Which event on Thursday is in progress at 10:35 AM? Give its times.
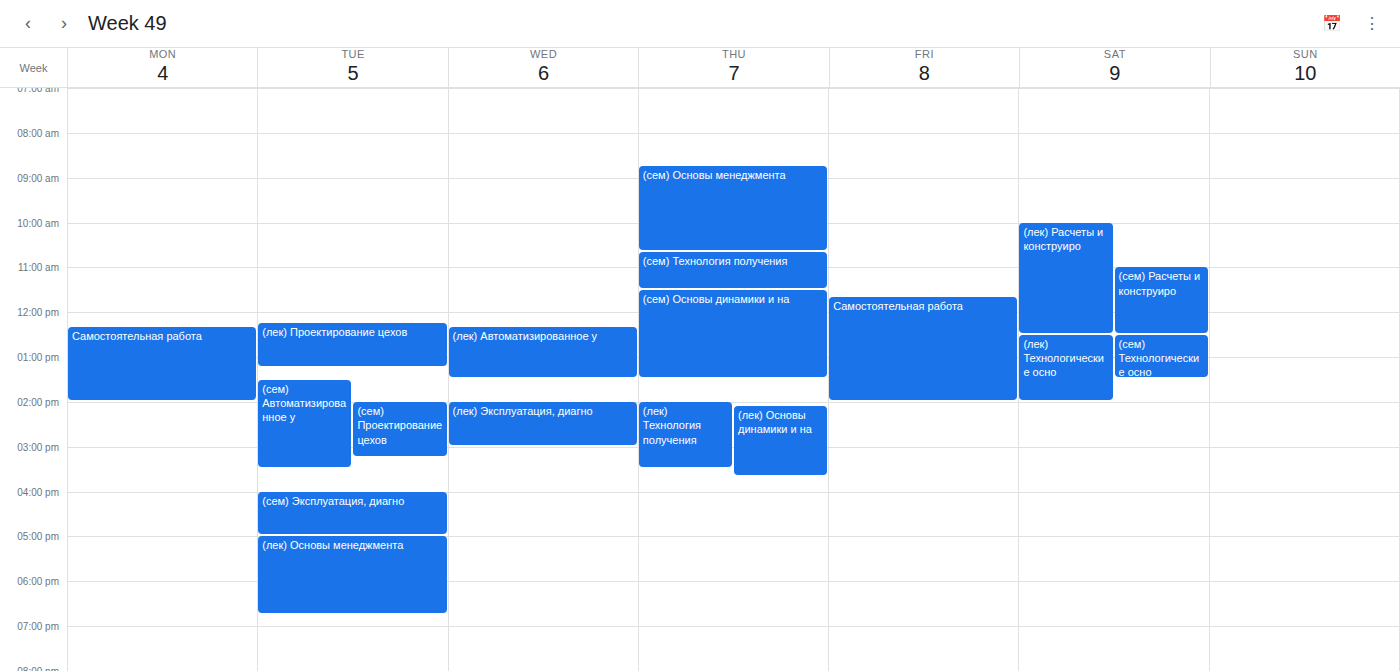
"(сем) Основы менеджмента", 8:45 AM to 10:40 AM